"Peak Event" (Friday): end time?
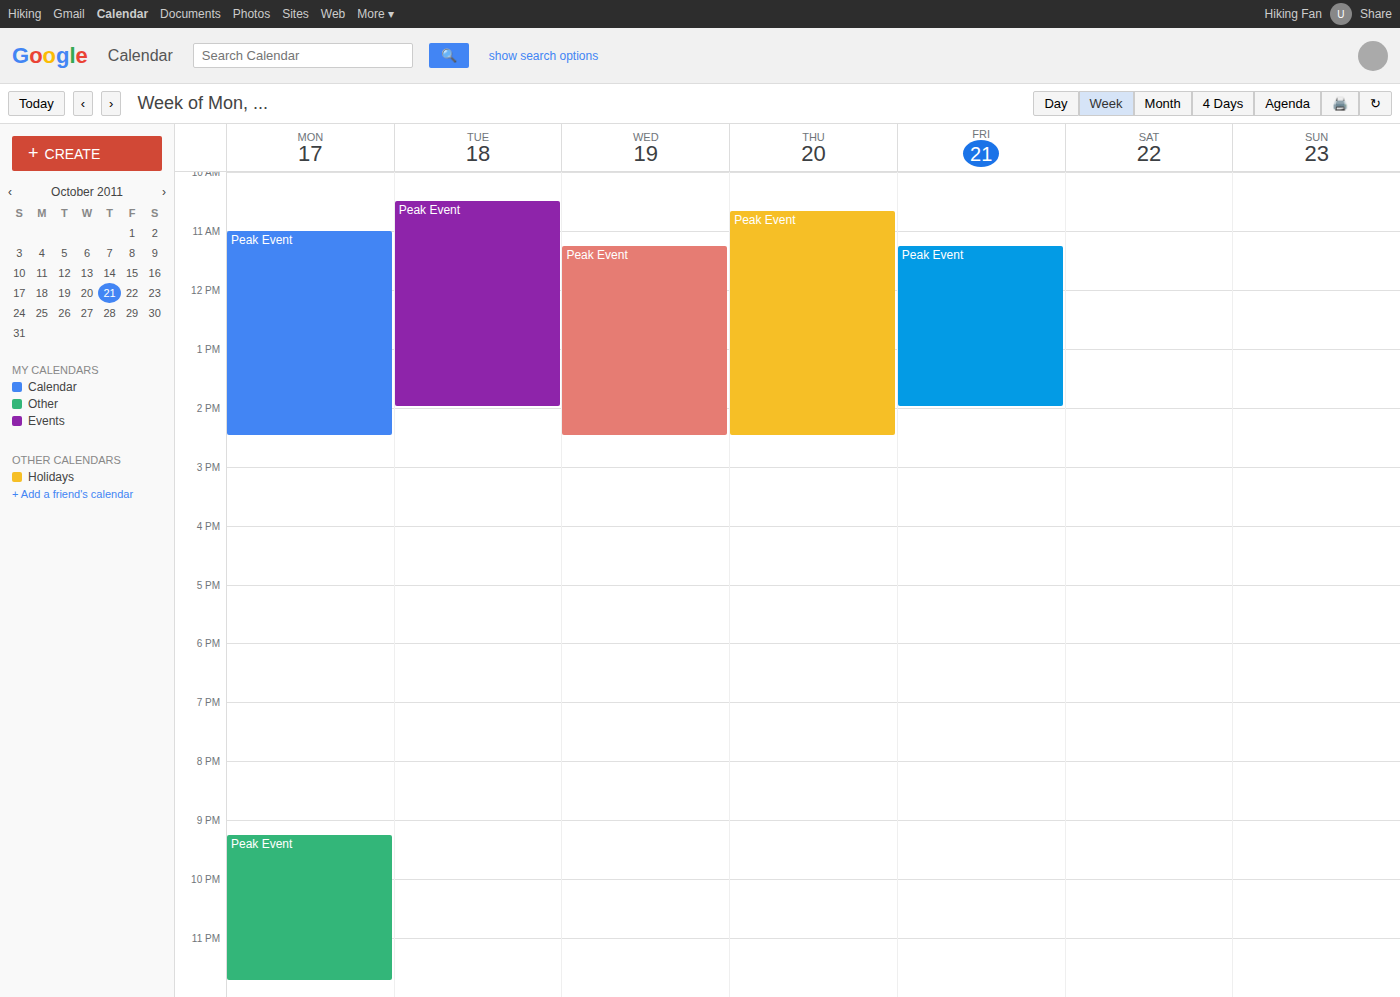
14:00